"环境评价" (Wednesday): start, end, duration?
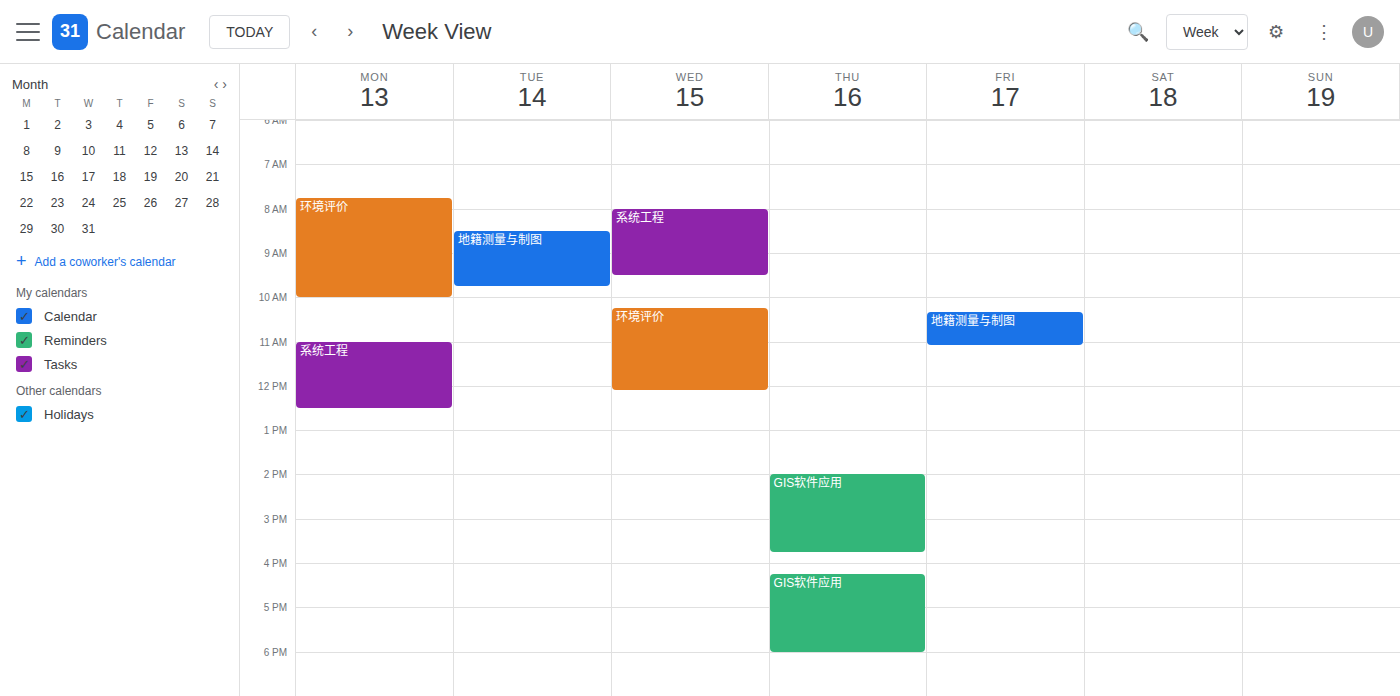
10:15 AM to 12:05 PM, 1 hour 50 minutes